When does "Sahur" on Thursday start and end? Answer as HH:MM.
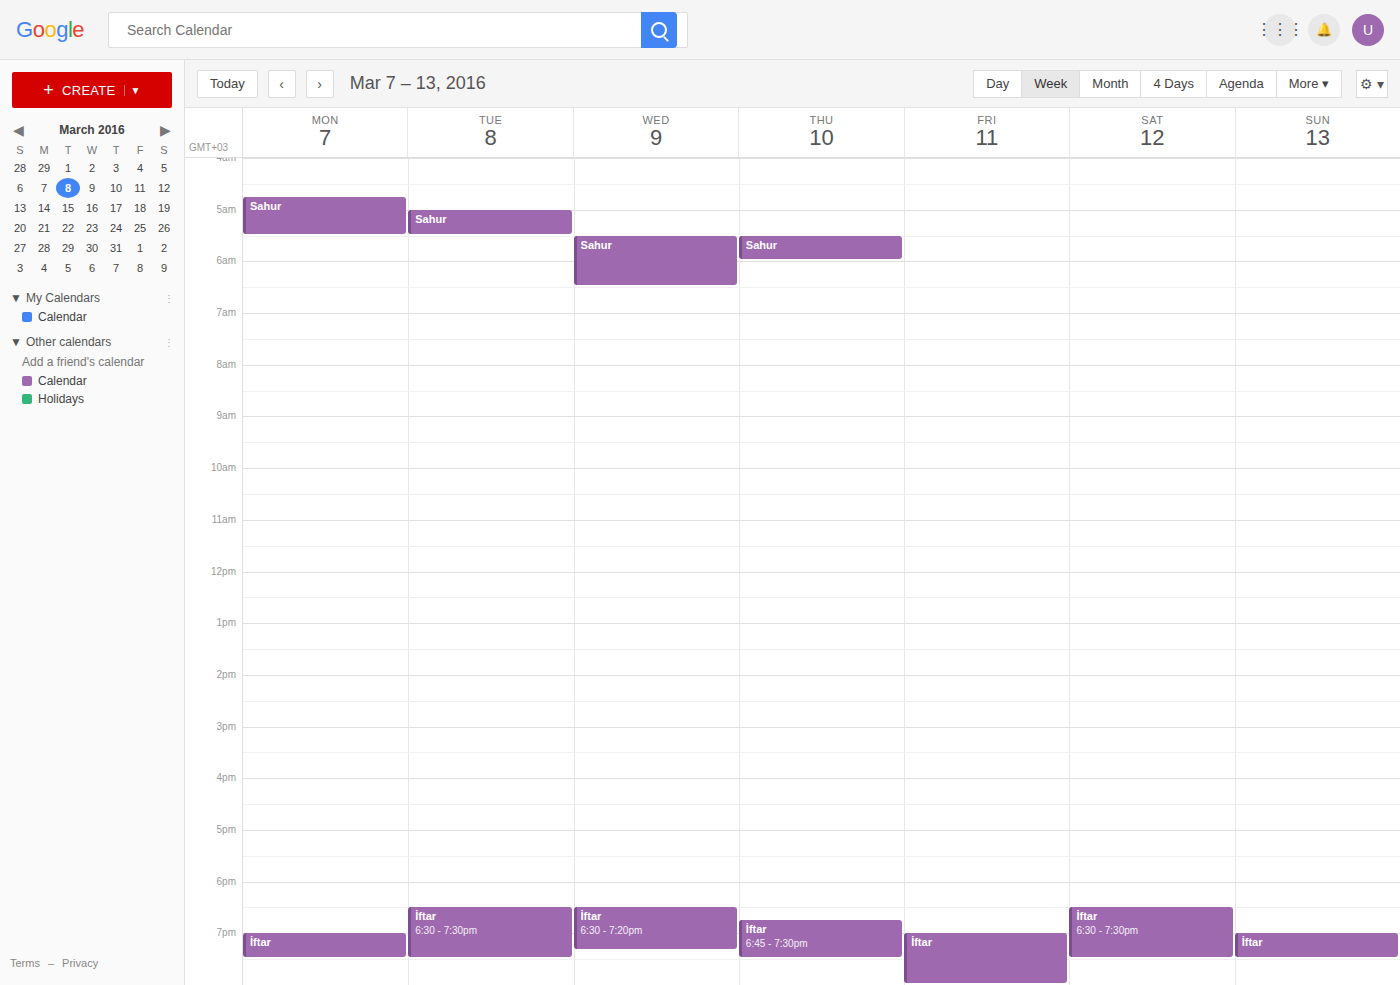
05:30 to 06:00